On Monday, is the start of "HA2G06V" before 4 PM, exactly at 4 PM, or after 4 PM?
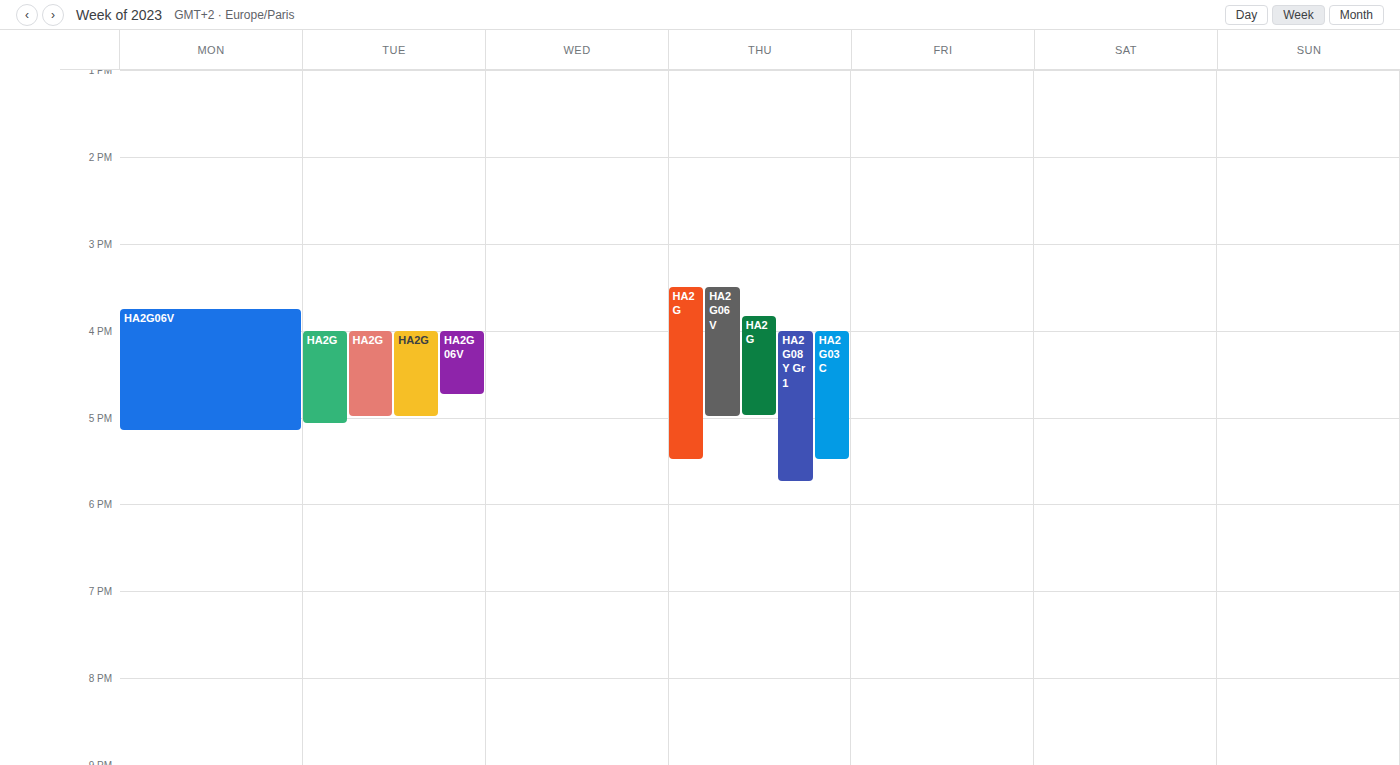
3:45 PM -- before 4 PM, 15 minutes above the 4 PM line.